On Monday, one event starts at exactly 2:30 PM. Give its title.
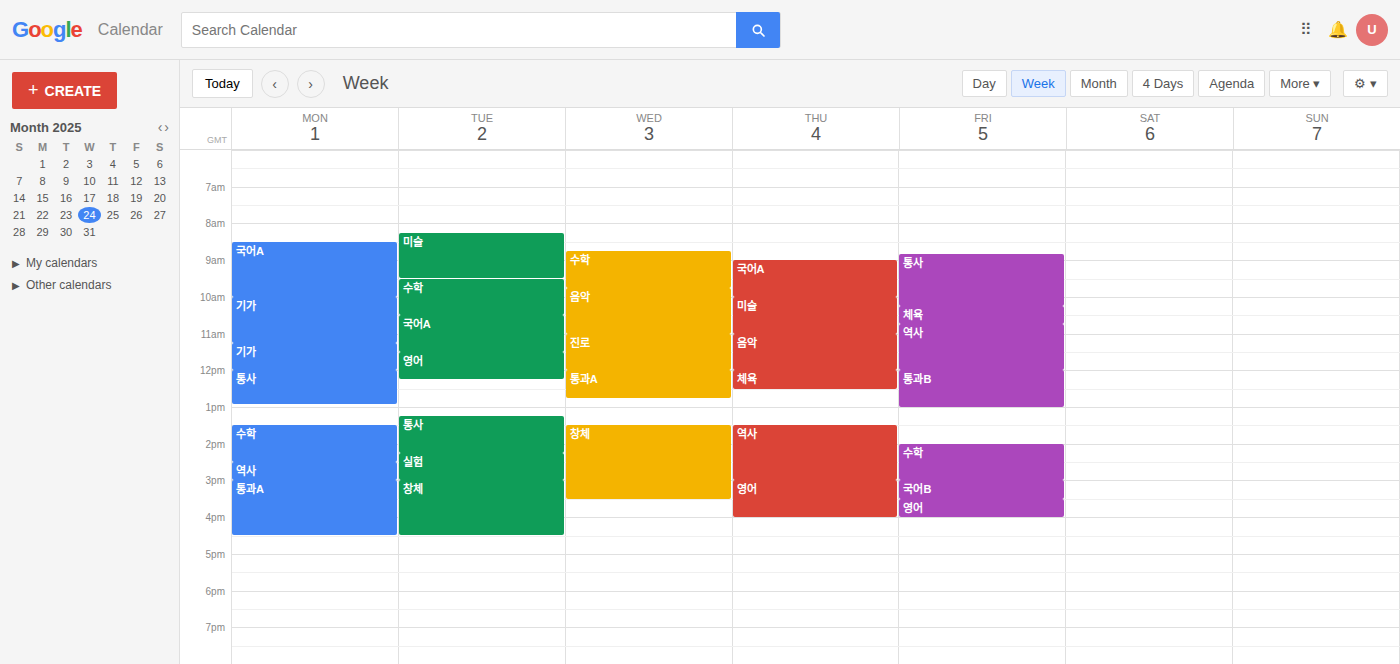
"역사"